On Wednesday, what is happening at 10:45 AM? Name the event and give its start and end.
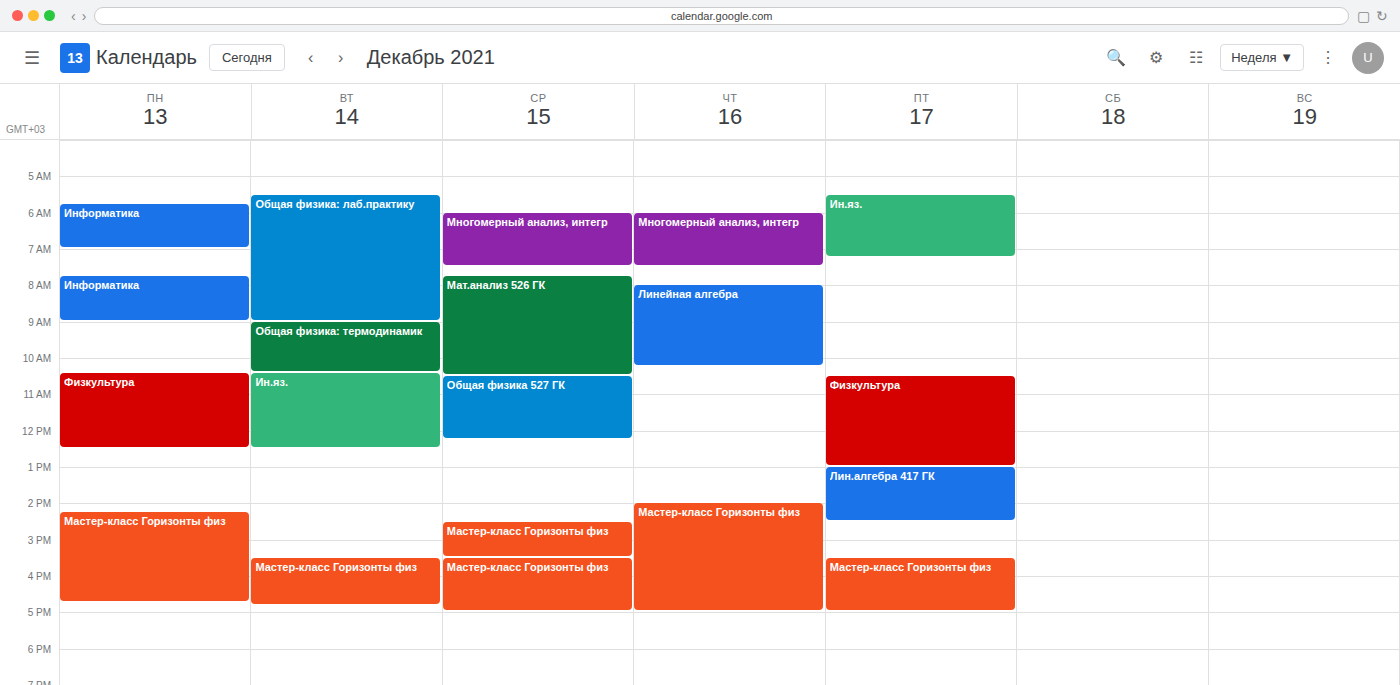
"Общая физика 527 ГК", 10:30 AM to 12:15 PM